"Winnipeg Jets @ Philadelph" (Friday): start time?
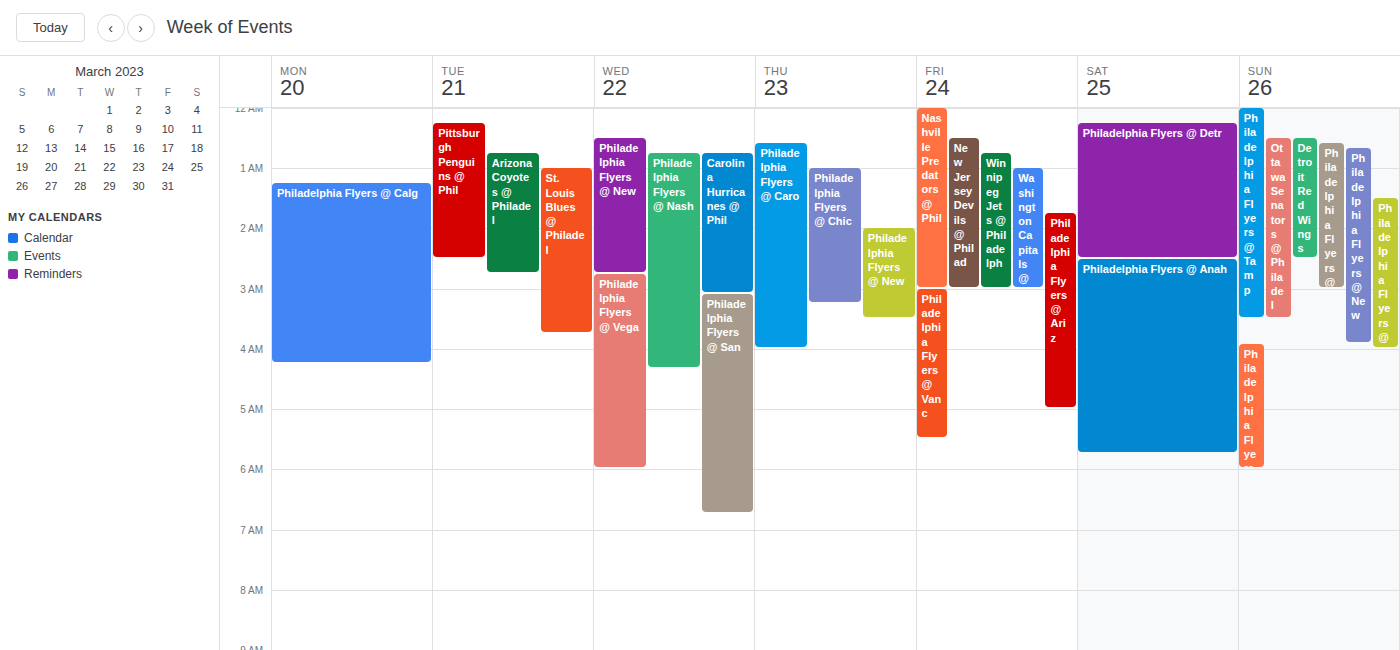
12:45 AM